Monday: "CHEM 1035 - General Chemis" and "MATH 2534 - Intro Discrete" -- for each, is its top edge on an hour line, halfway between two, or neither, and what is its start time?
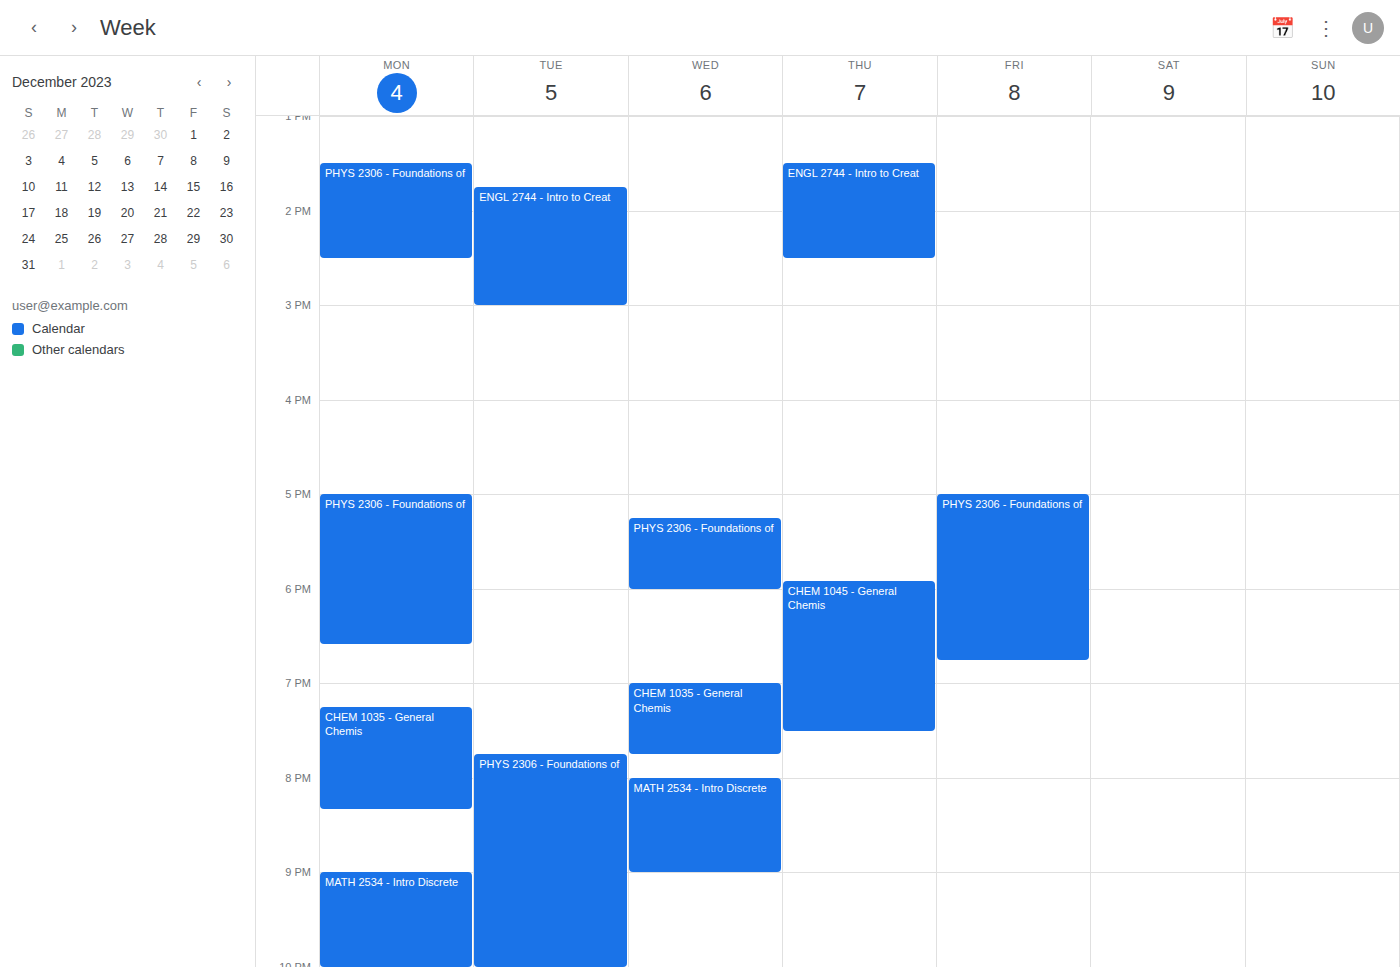
"CHEM 1035 - General Chemis": 7:15 PM, neither: a quarter of the way from the 7 PM line to the 8 PM line. "MATH 2534 - Intro Discrete": 9:00 PM, exactly on the 9 PM line.